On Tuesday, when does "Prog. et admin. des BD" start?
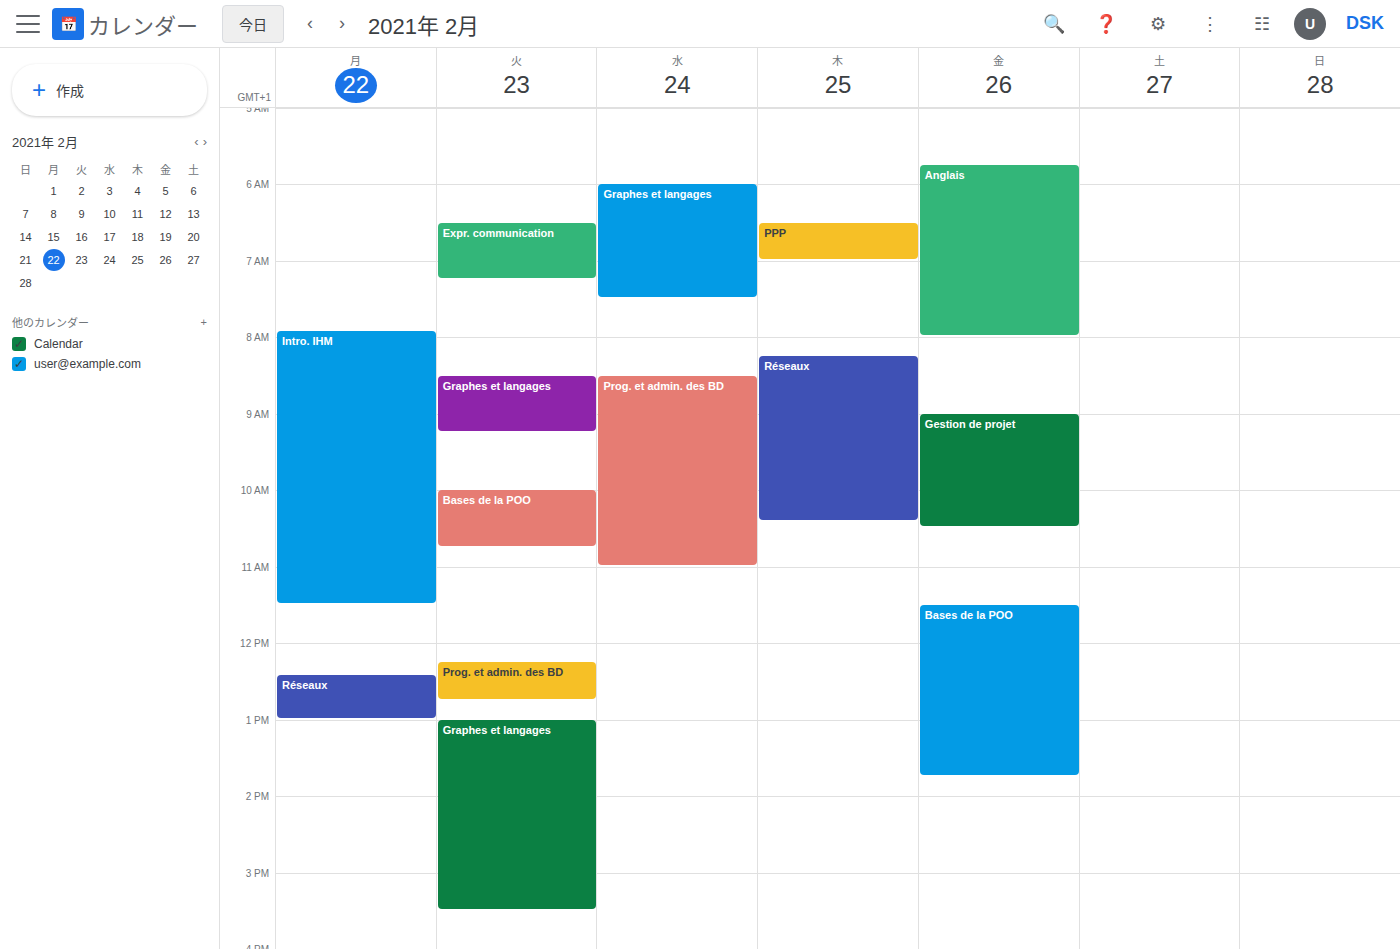
12:15 PM